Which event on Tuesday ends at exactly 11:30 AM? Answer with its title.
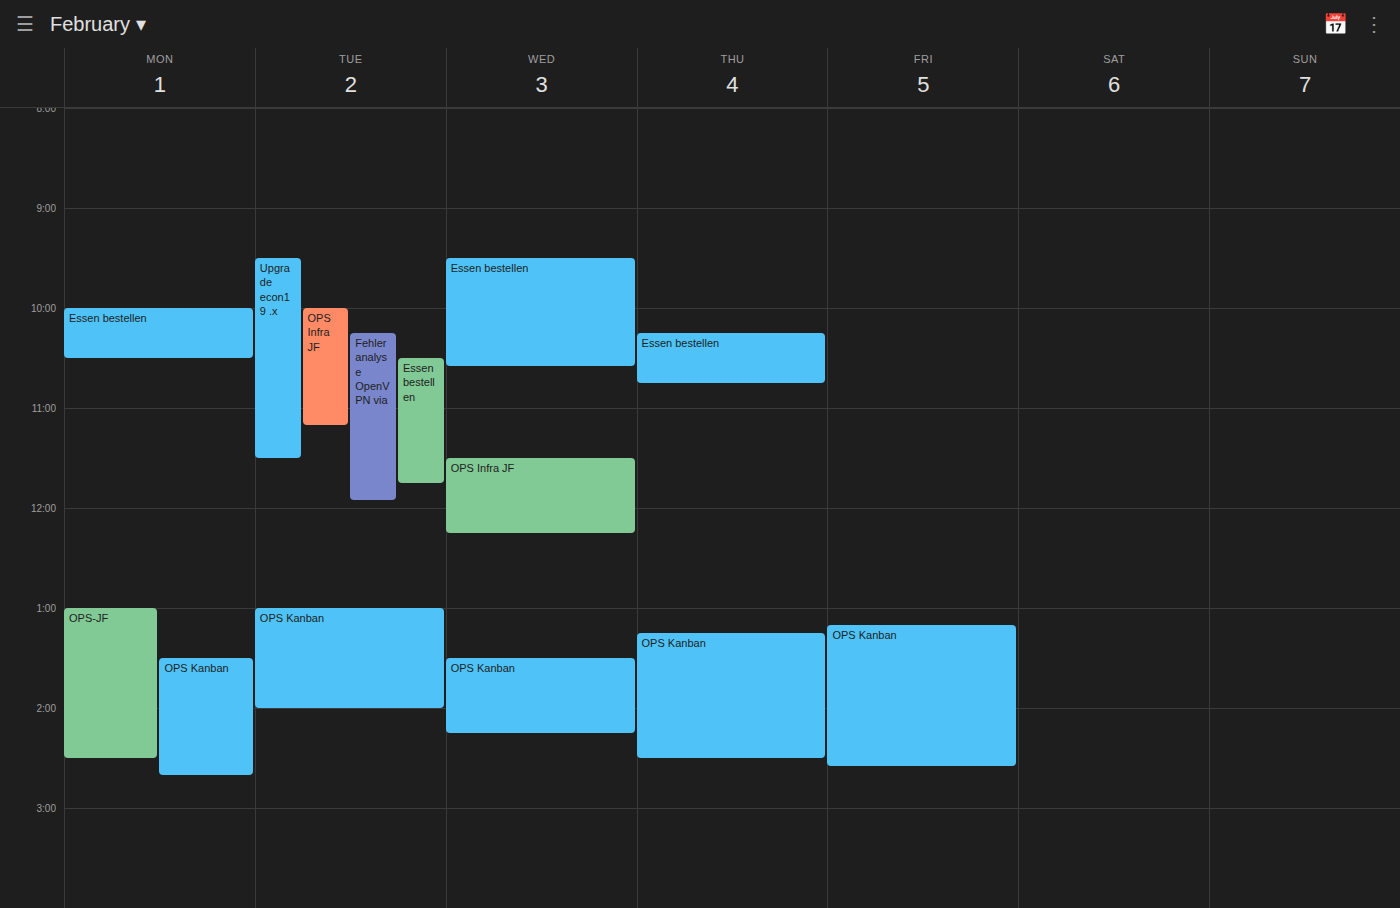
"Upgrade econ19 .x"